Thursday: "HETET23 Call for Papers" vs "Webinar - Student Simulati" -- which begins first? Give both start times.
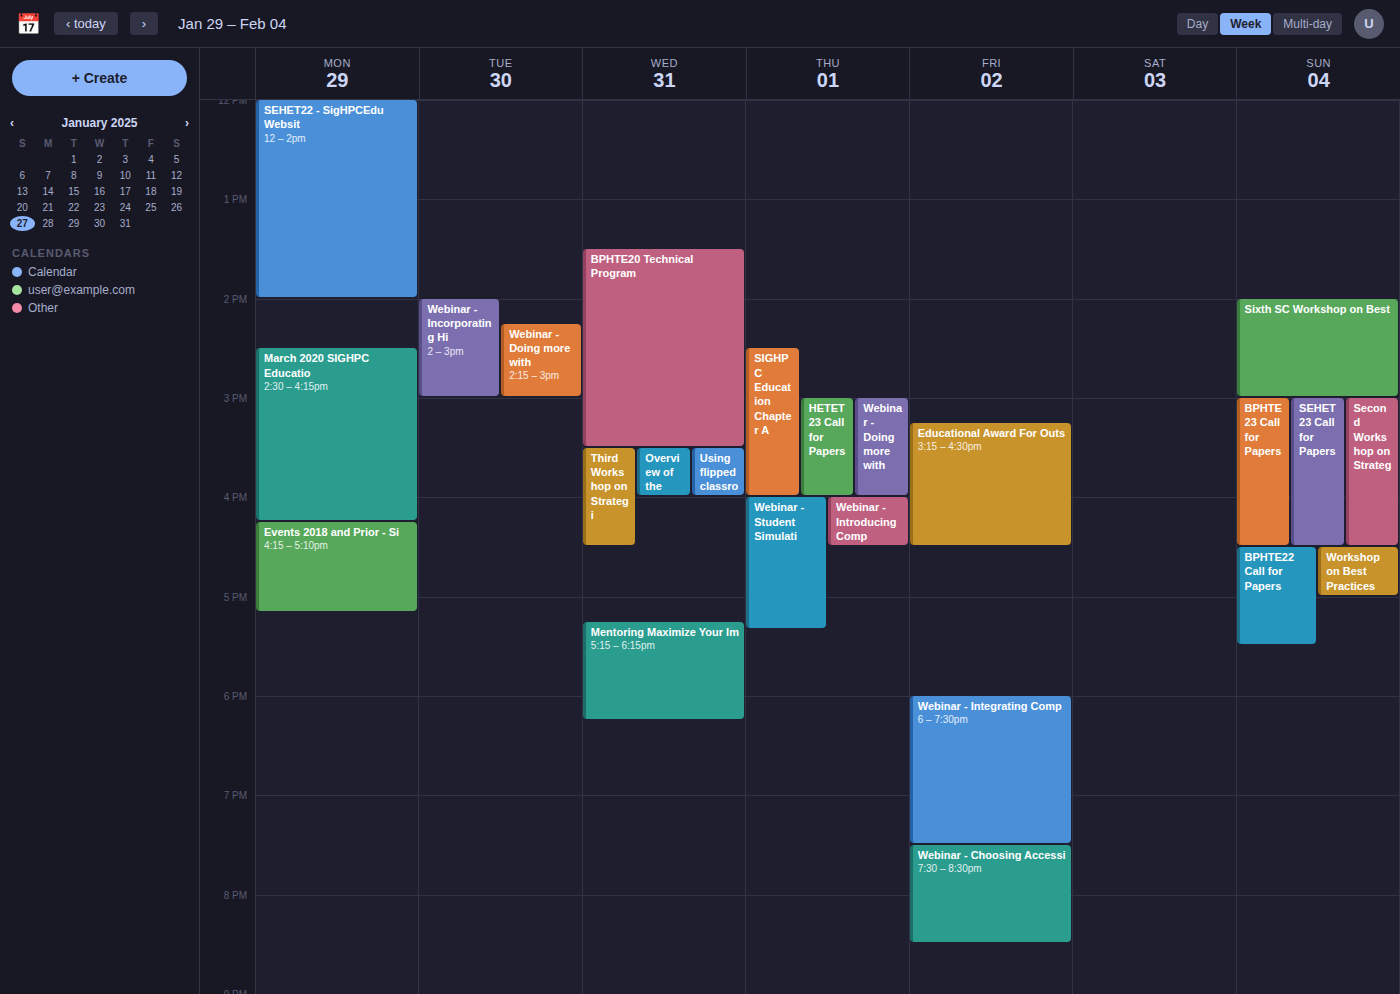
"HETET23 Call for Papers" 3:00 PM; "Webinar - Student Simulati" 4:00 PM.